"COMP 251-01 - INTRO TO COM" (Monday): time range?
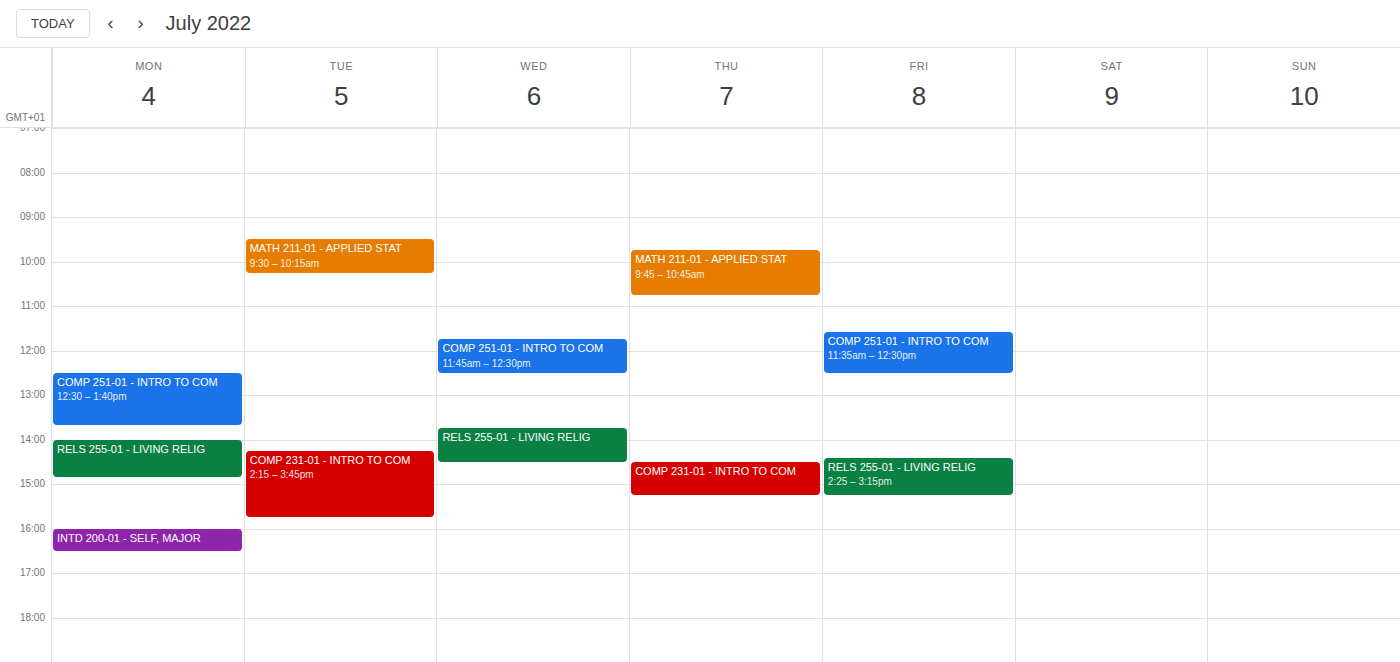
12:30 PM to 1:40 PM